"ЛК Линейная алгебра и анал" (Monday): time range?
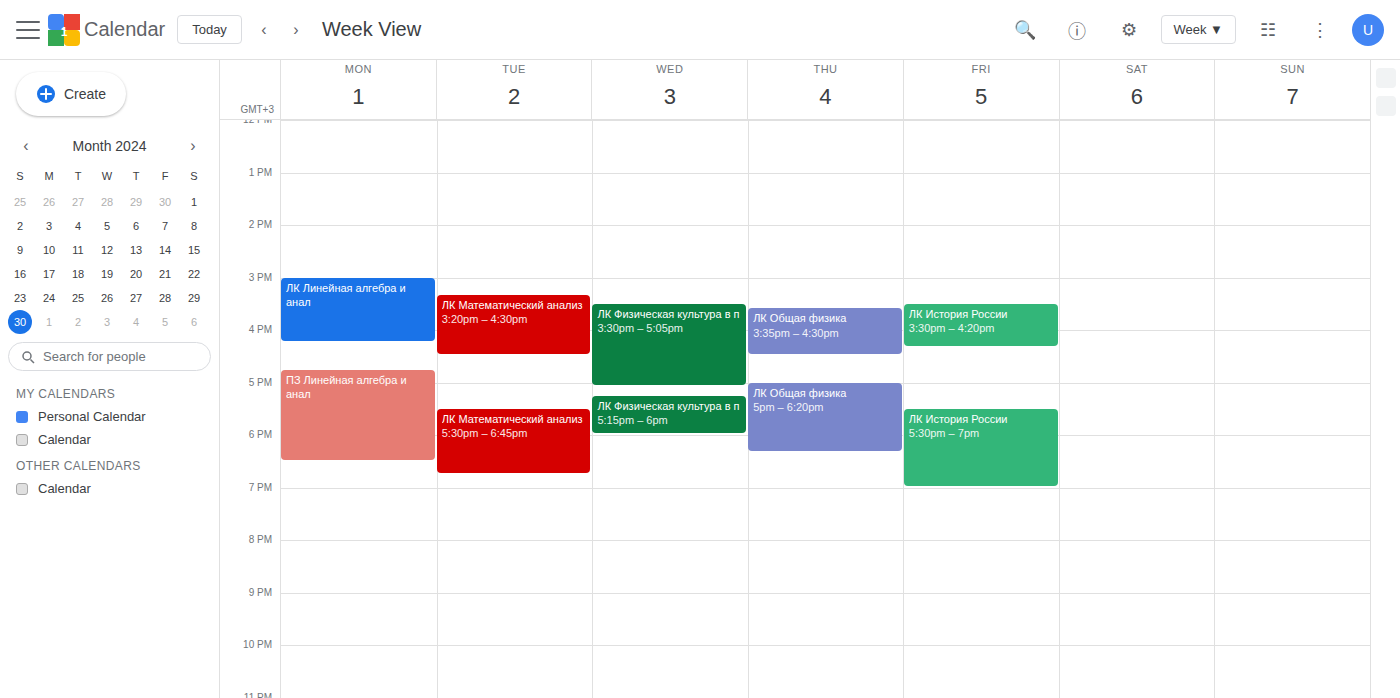
3:00 PM to 4:15 PM